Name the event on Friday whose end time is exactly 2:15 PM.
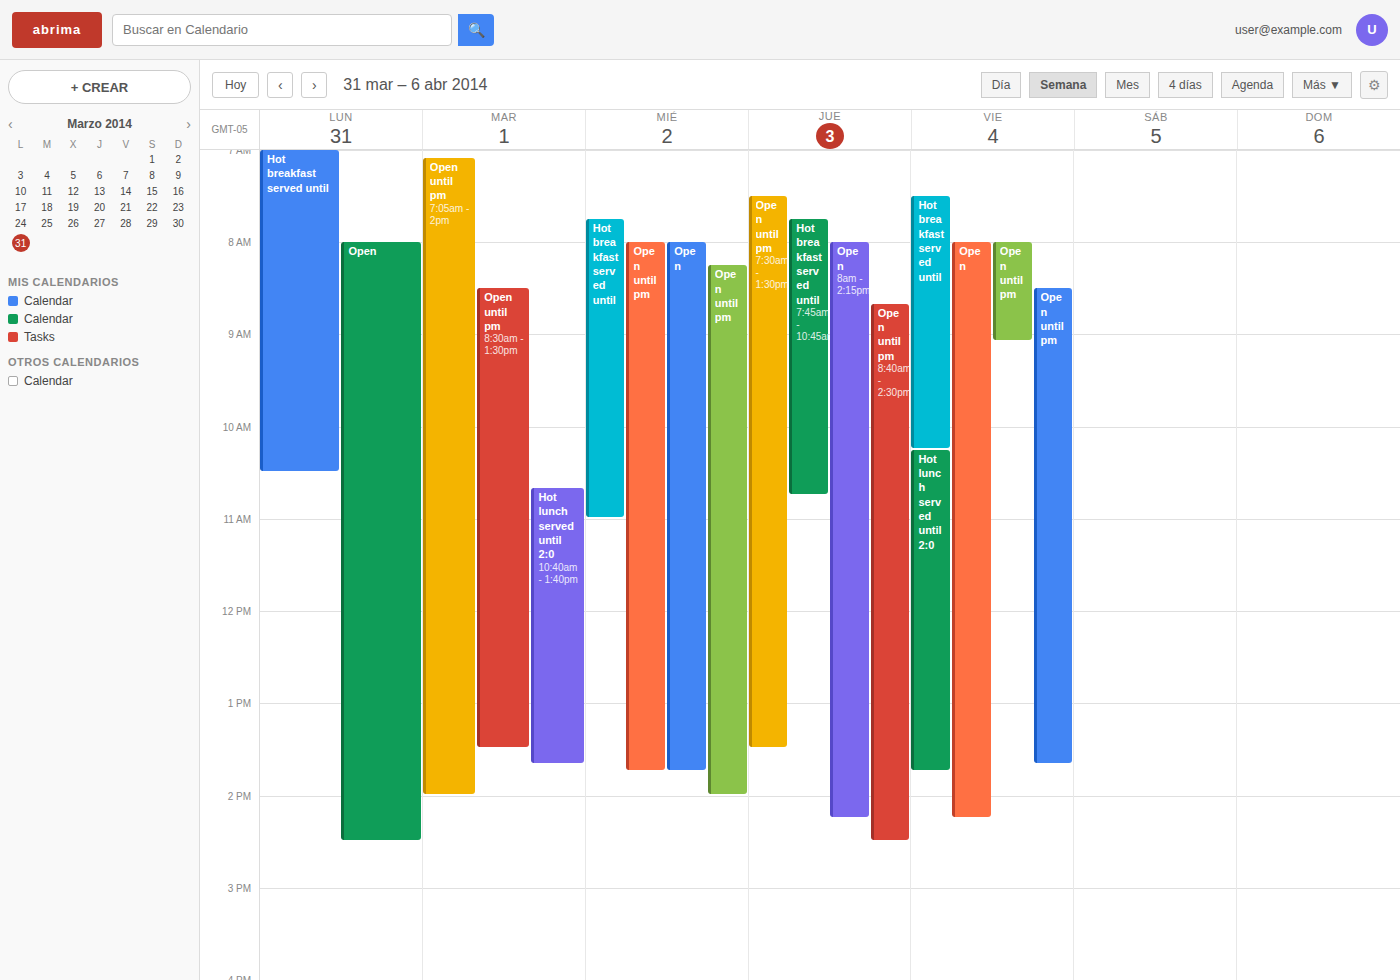
"Open"